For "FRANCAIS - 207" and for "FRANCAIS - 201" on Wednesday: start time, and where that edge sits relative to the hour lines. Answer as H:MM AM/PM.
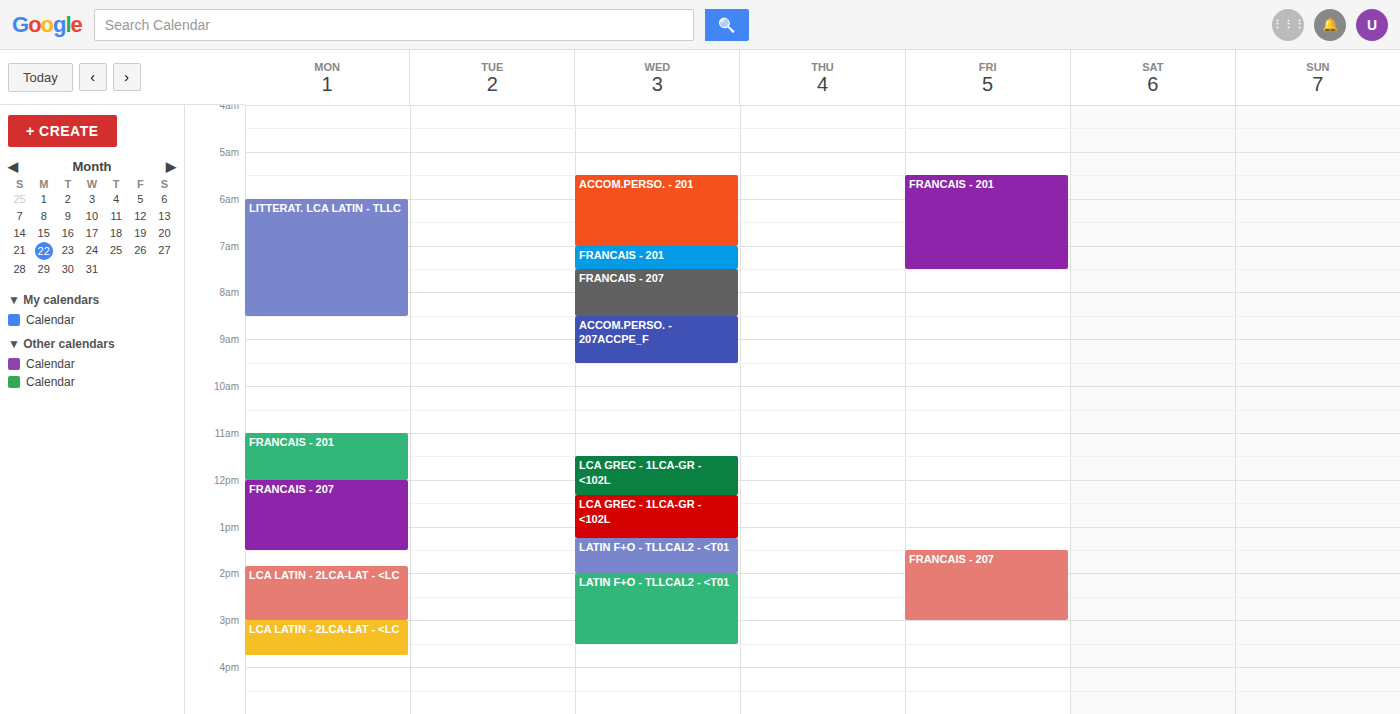
"FRANCAIS - 207": 7:30 AM, halfway between the 7 AM and 8 AM lines. "FRANCAIS - 201": 7:00 AM, exactly on the 7 AM line.